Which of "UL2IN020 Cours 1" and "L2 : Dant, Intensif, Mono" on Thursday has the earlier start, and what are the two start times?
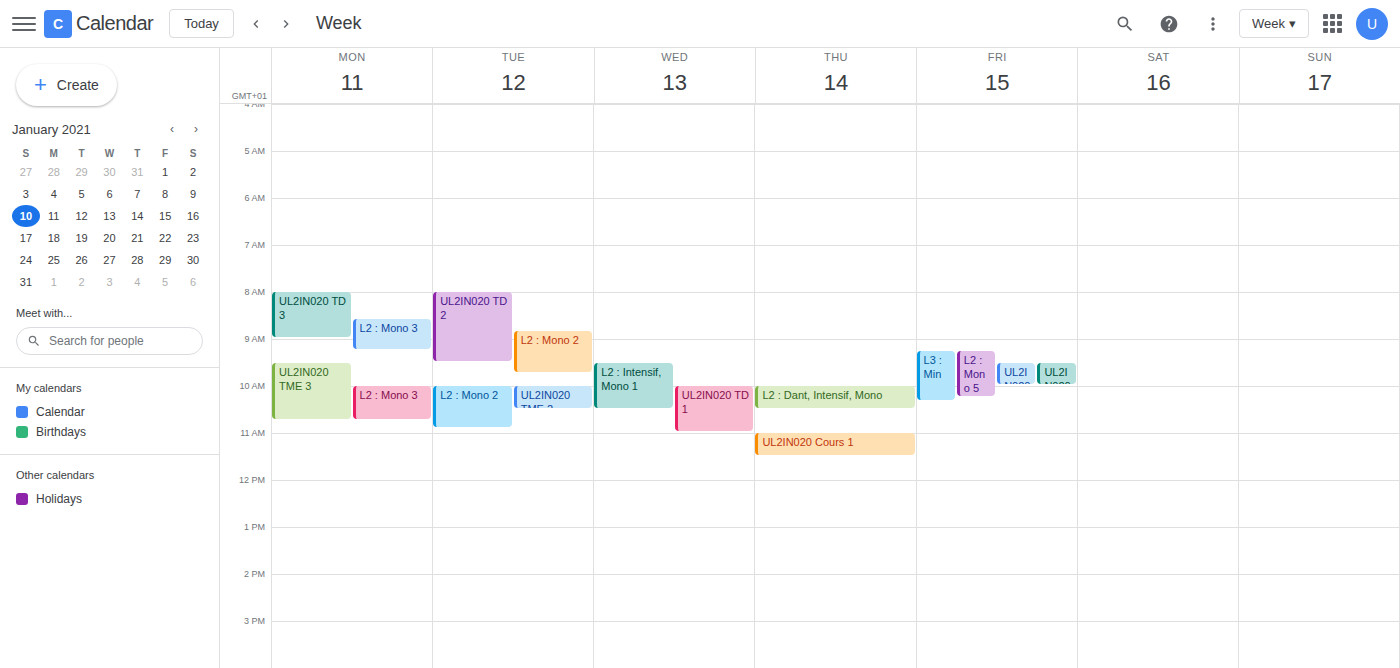
"L2 : Dant, Intensif, Mono" 10:00; "UL2IN020 Cours 1" 11:00.